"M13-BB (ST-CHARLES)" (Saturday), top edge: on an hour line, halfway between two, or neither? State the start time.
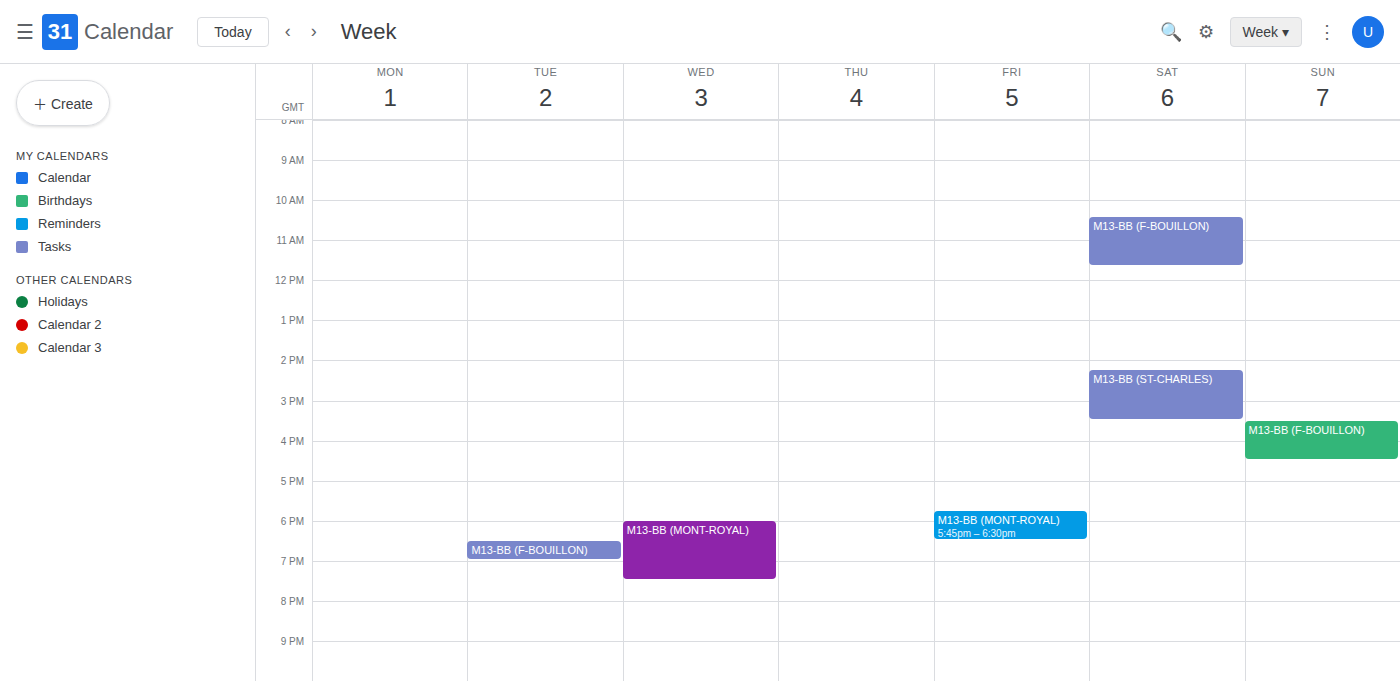
2:15 PM -- neither: a quarter of the way from the 2 PM line to the 3 PM line.